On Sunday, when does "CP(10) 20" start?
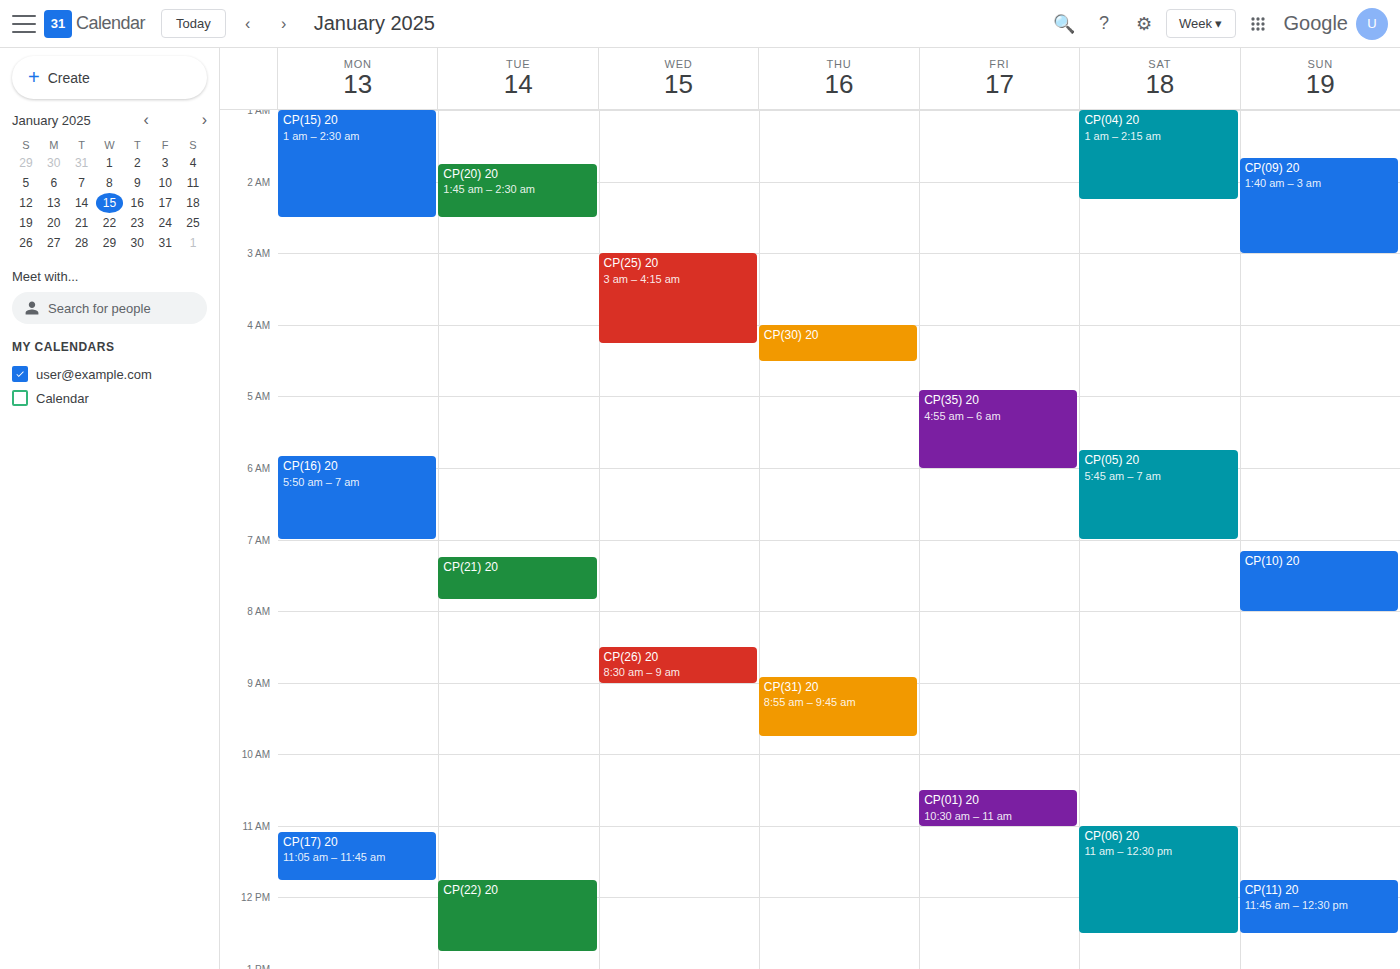
07:10